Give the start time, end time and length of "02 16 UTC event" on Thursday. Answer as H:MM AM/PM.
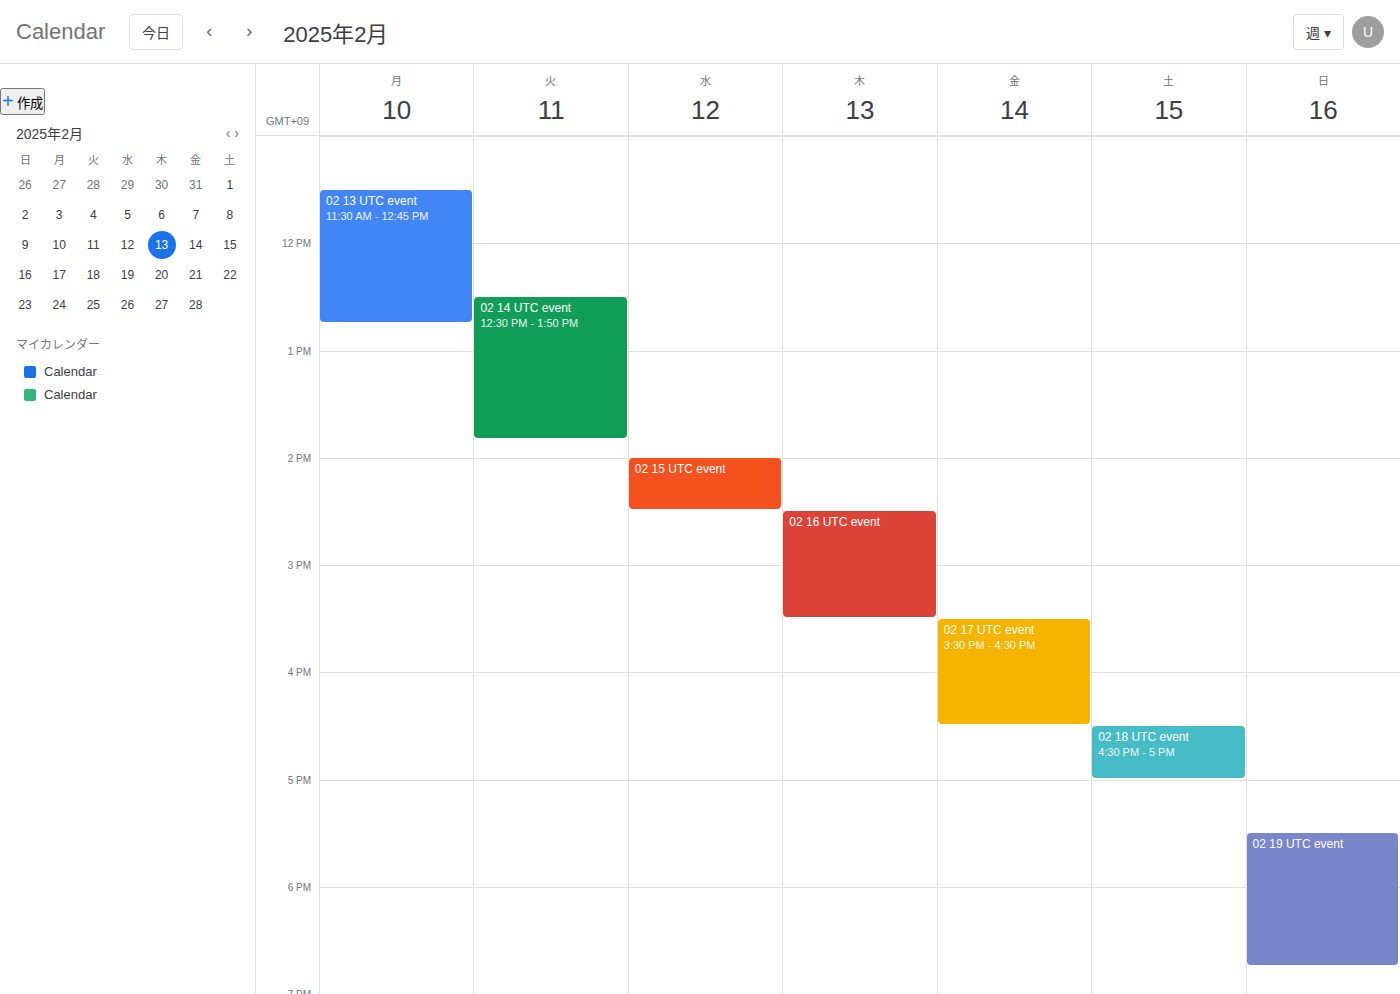
2:30 PM to 3:30 PM, 1 hour